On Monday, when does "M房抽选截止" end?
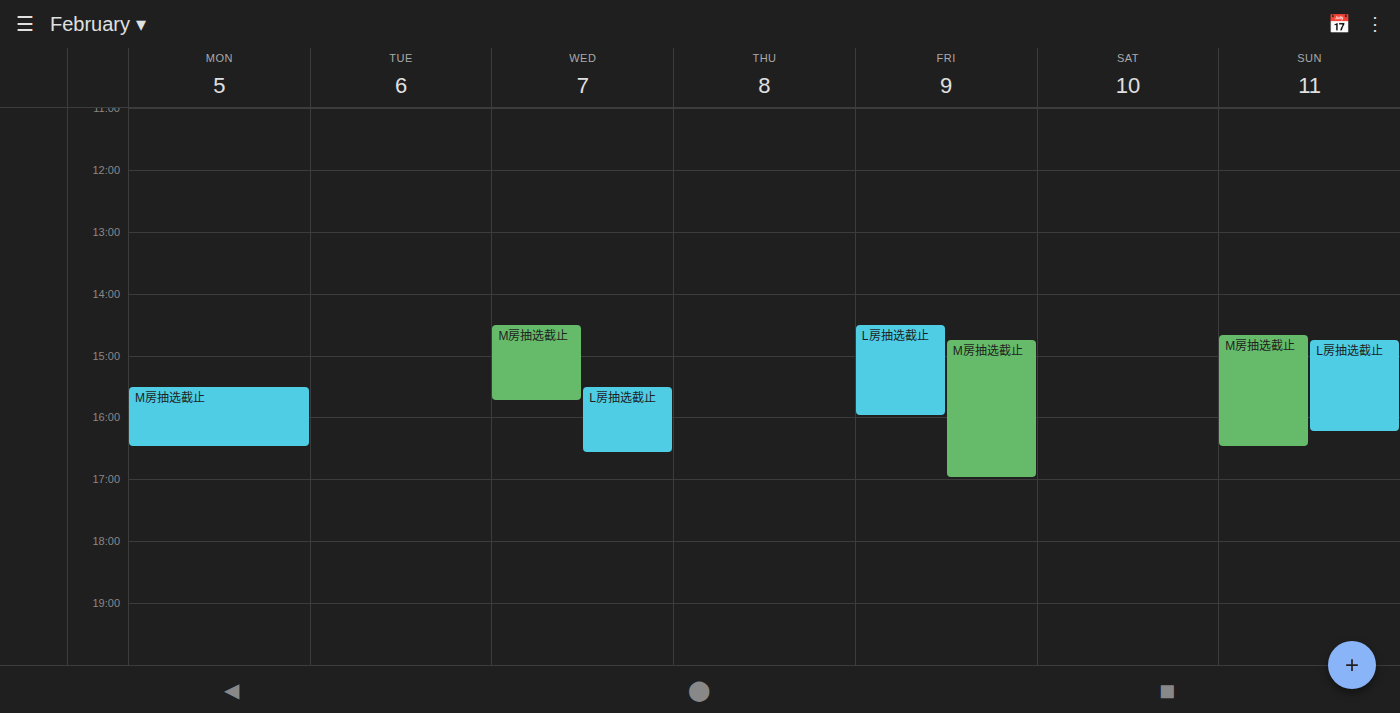
4:30 PM